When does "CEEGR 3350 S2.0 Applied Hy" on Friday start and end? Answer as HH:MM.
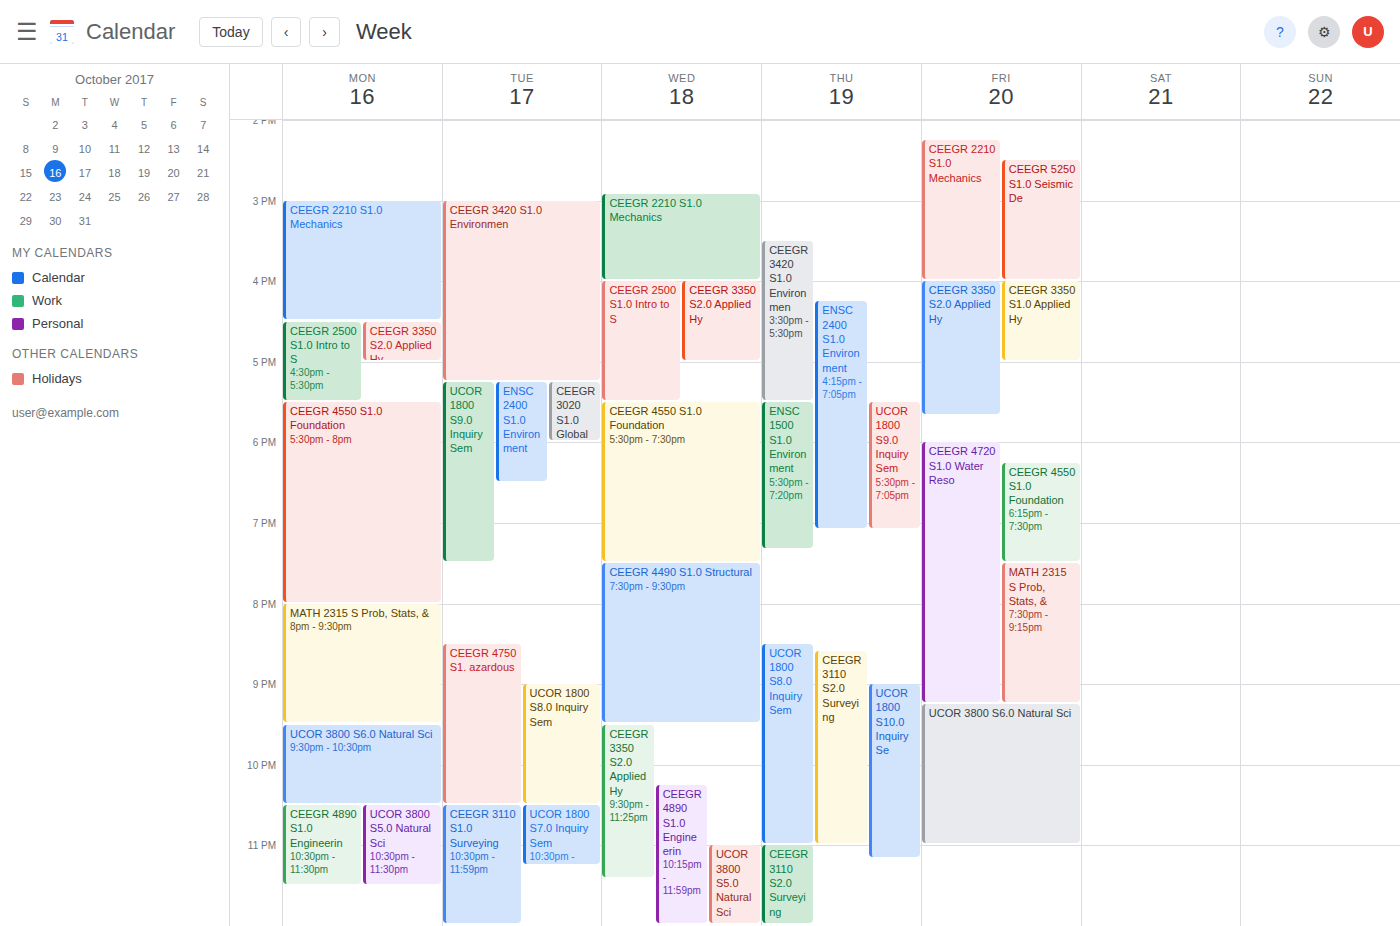
16:00 to 17:40